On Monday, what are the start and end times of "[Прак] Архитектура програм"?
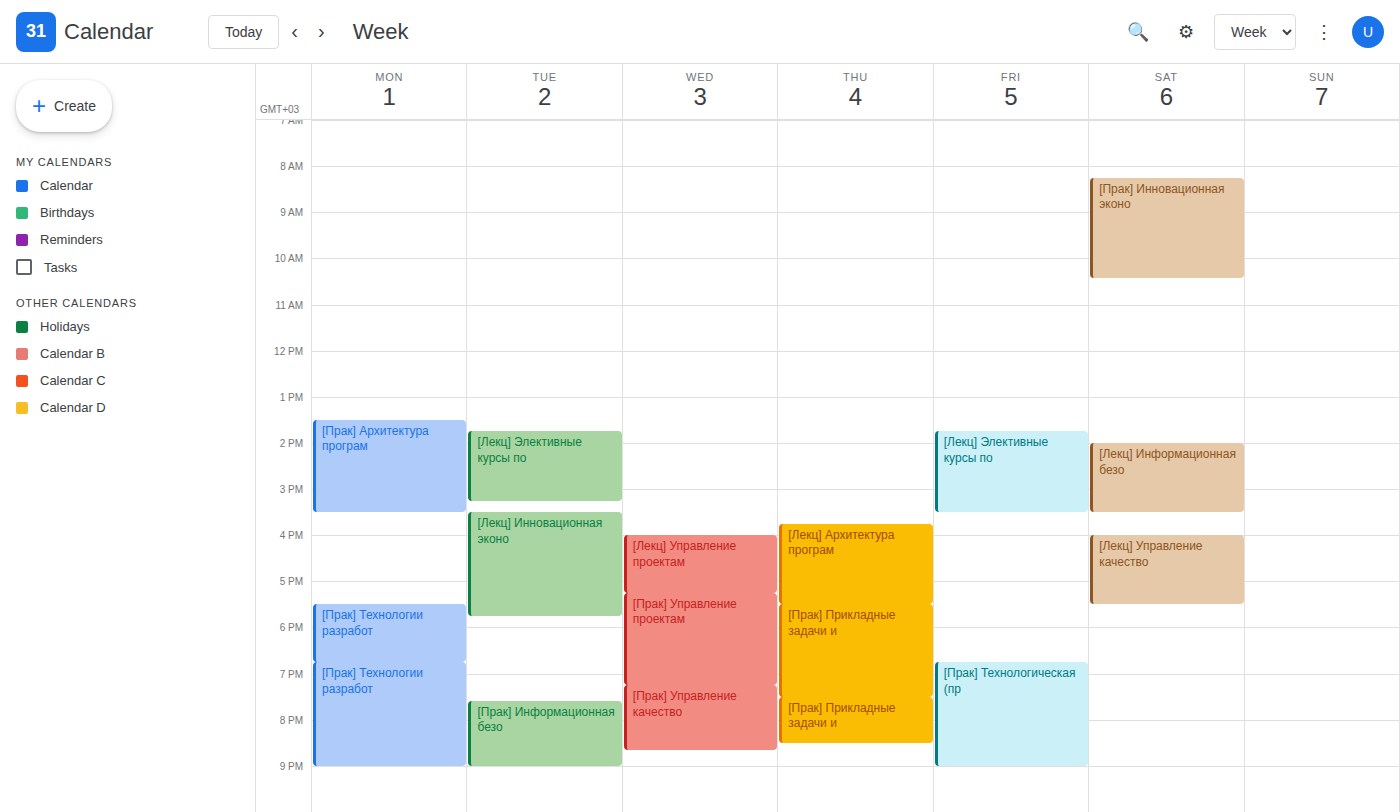
13:30 to 15:30